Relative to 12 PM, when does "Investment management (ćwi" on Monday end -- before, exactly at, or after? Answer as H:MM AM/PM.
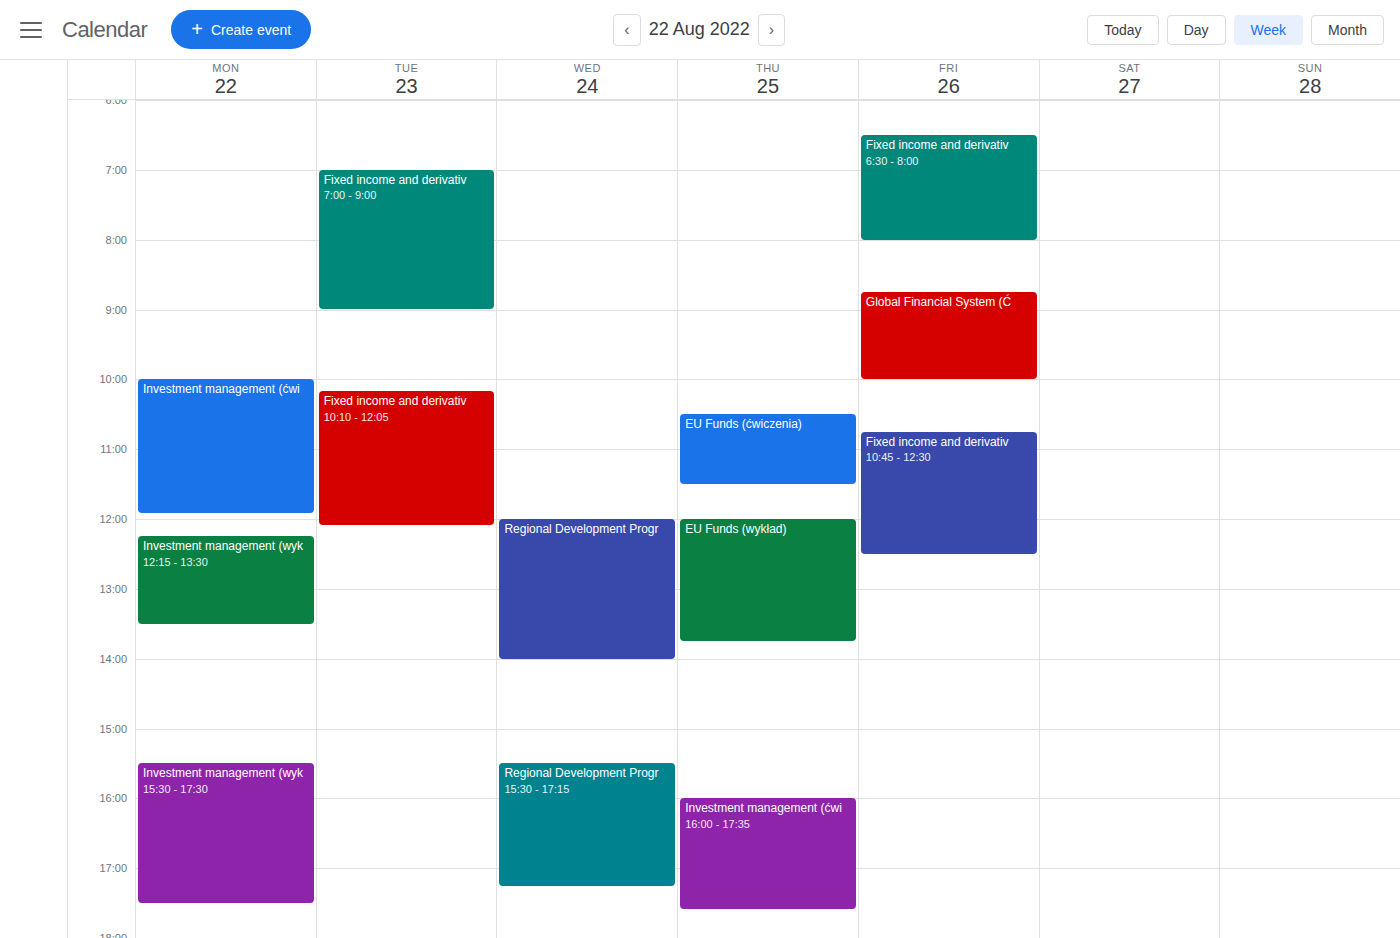
11:55 AM -- before 12 PM, 5 minutes above the 12 PM line.